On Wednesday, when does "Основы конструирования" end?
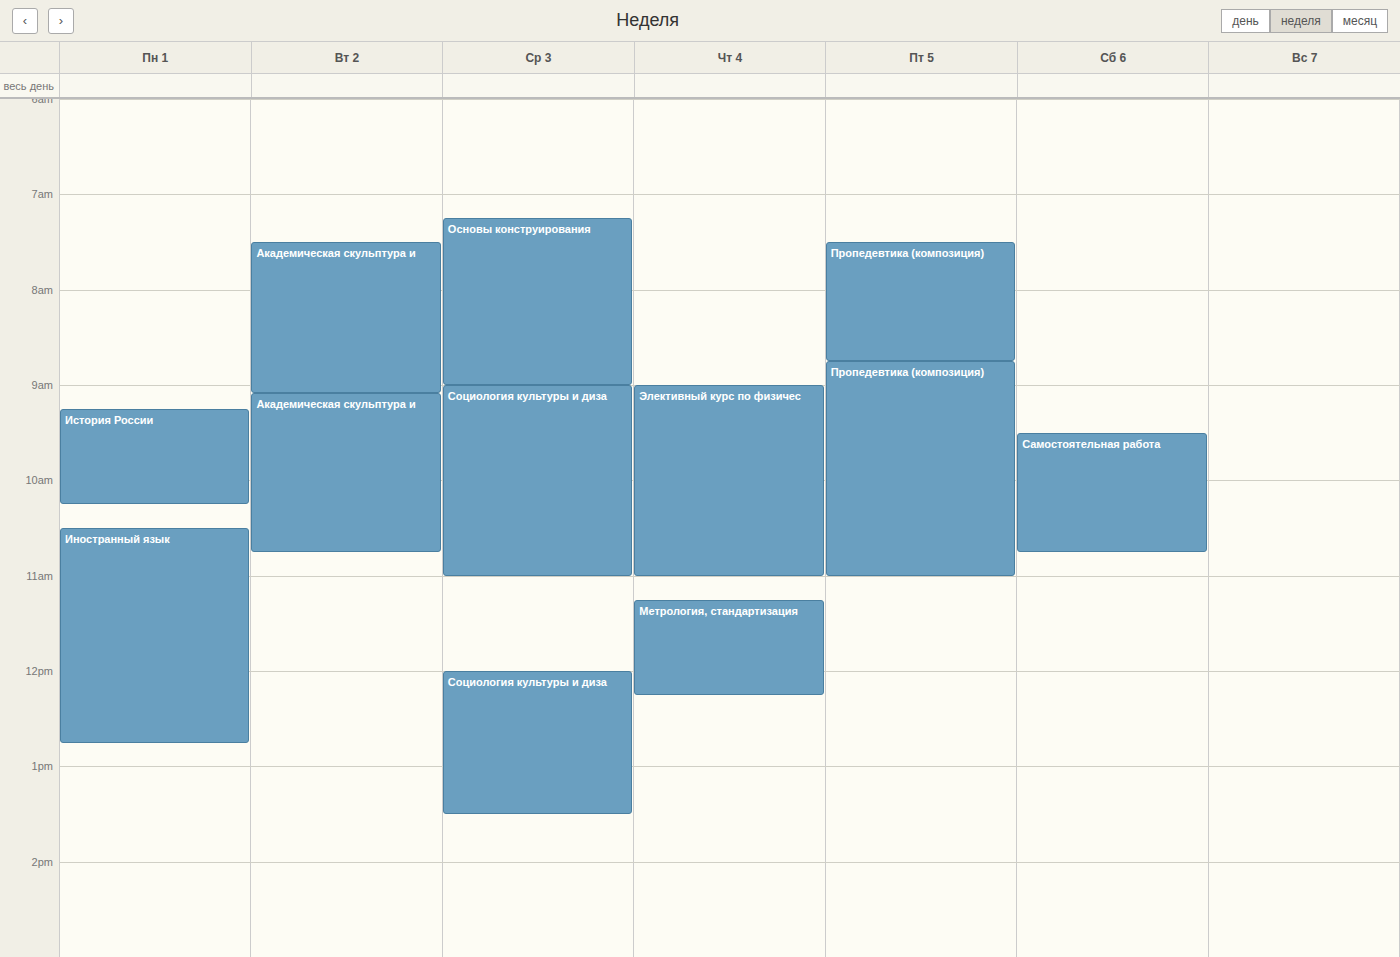
9:00 AM